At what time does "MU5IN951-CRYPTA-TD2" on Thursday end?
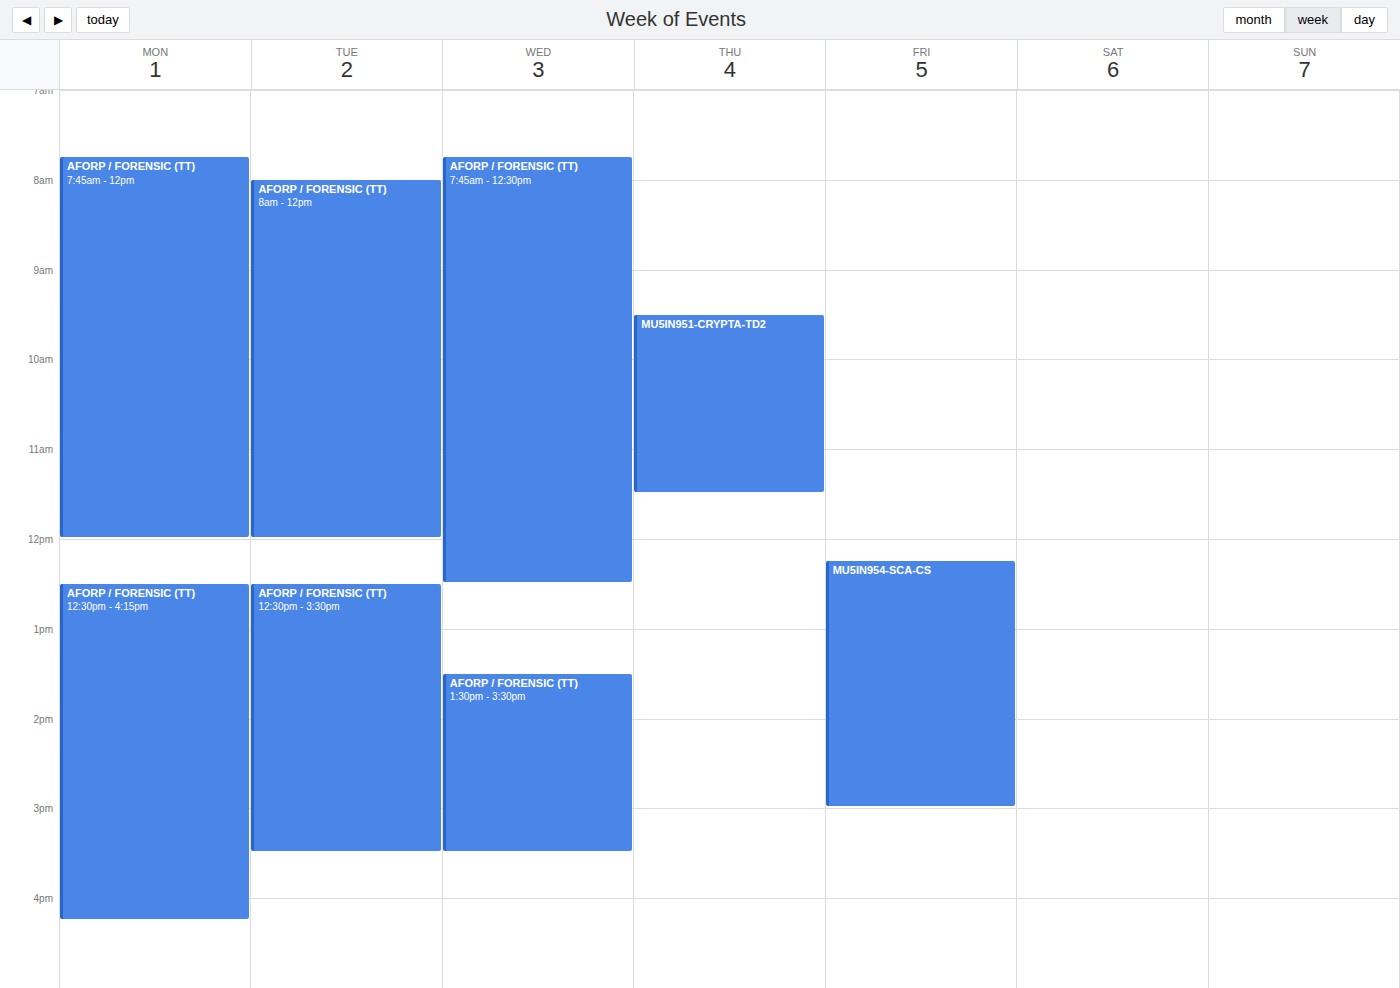
11:30 AM